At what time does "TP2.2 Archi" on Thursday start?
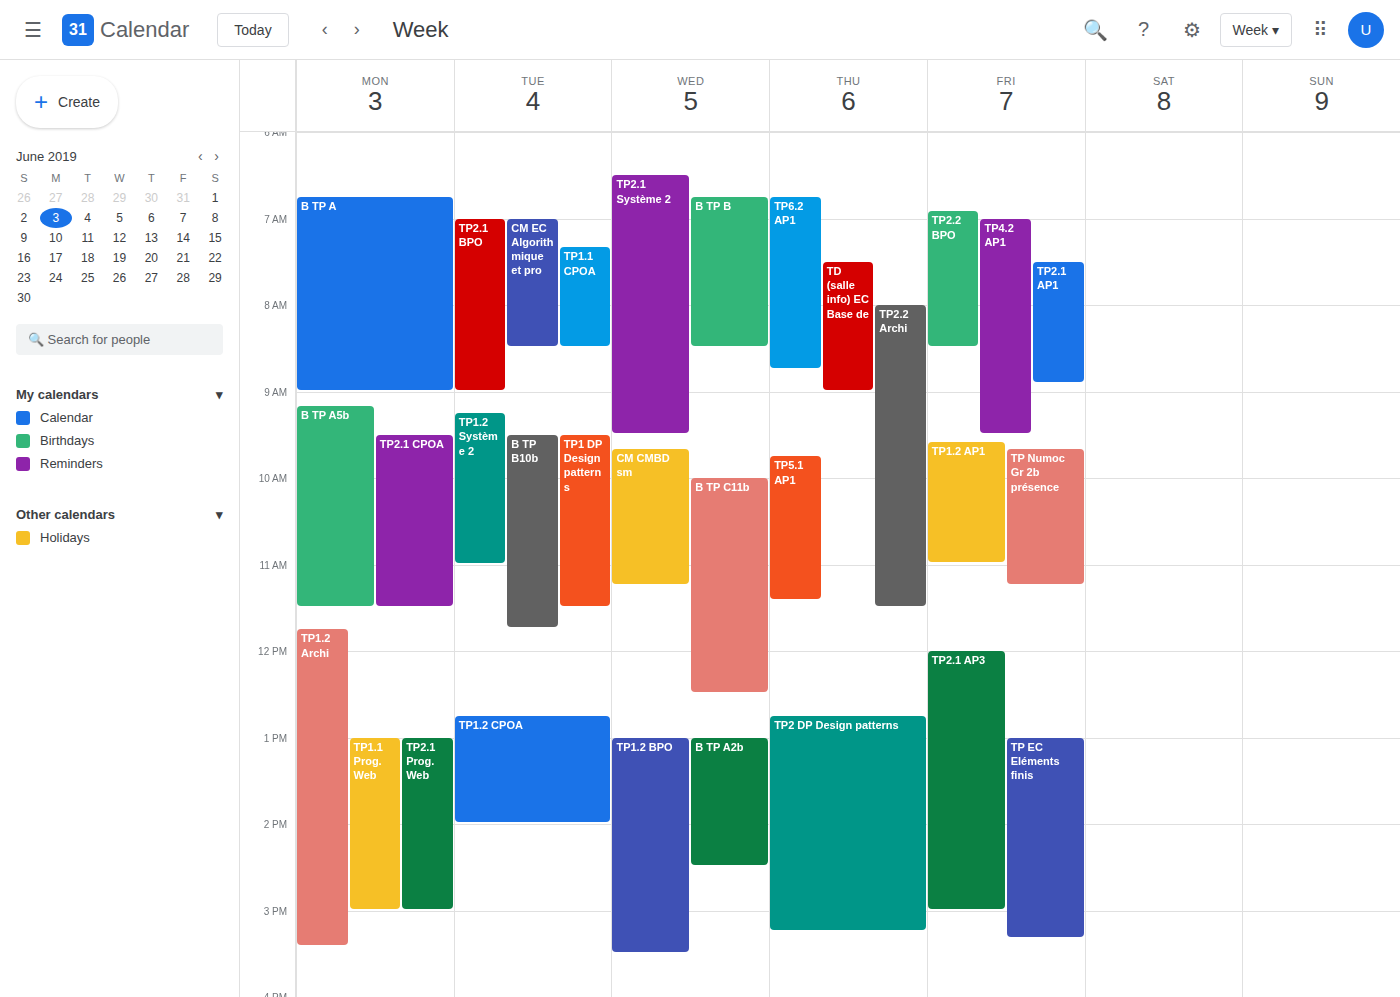
8:00 AM